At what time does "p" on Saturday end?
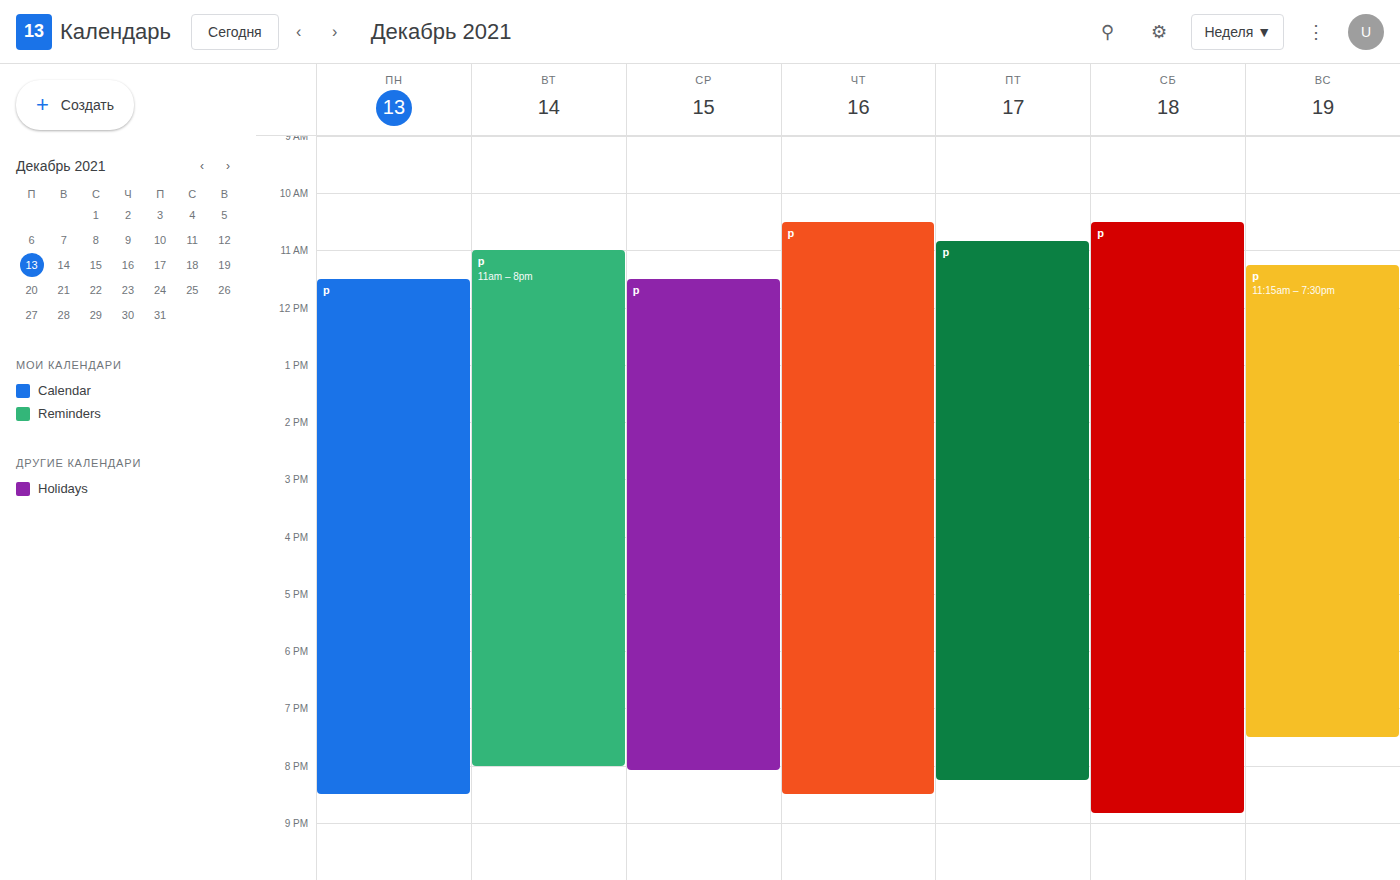
8:50 PM